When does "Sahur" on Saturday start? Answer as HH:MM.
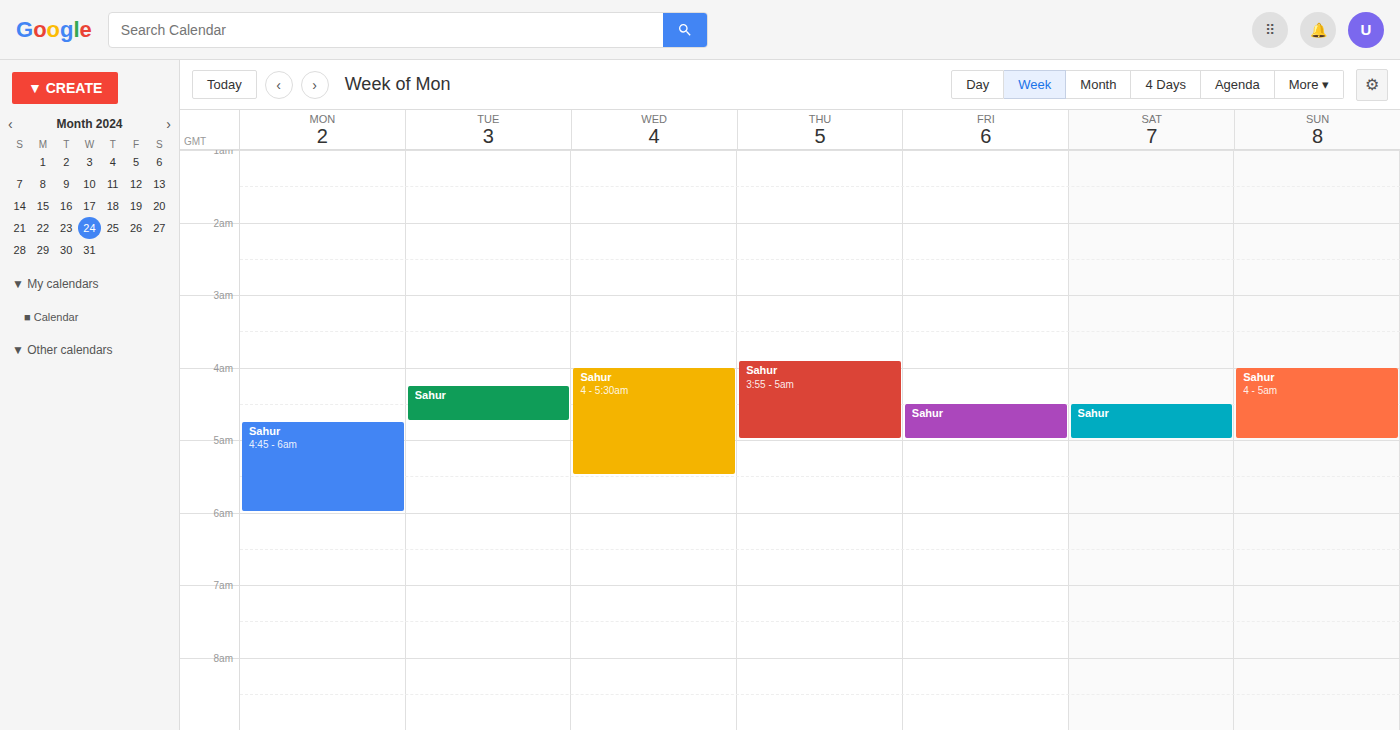
04:30